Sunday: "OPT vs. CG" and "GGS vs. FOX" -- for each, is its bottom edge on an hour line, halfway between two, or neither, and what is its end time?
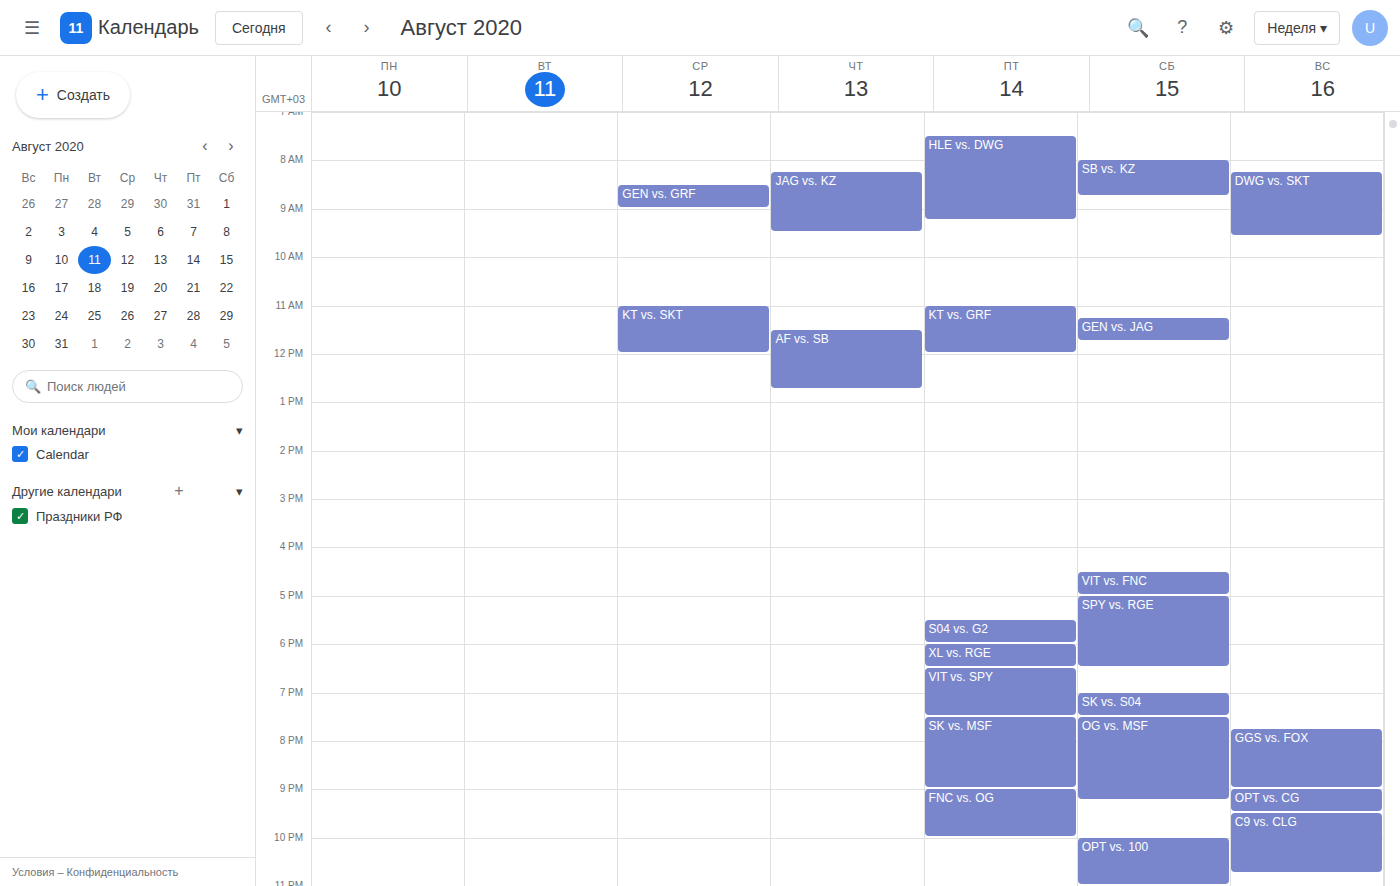
"OPT vs. CG": 9:30 PM, halfway between the 9 PM and 10 PM lines. "GGS vs. FOX": 9:00 PM, exactly on the 9 PM line.